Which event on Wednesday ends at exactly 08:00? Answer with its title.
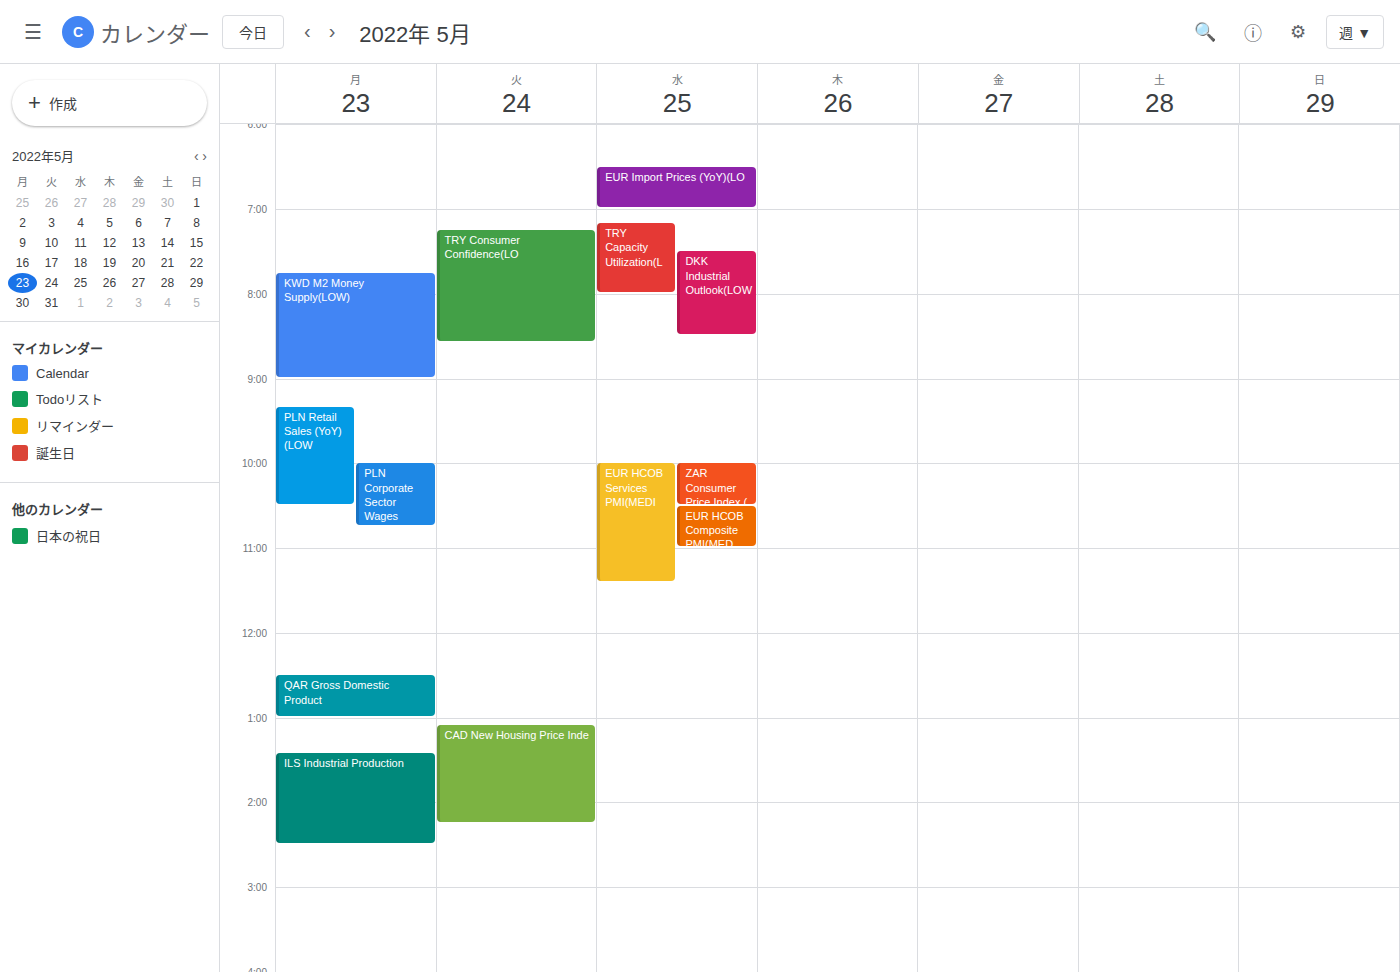
"TRY Capacity Utilization(L"